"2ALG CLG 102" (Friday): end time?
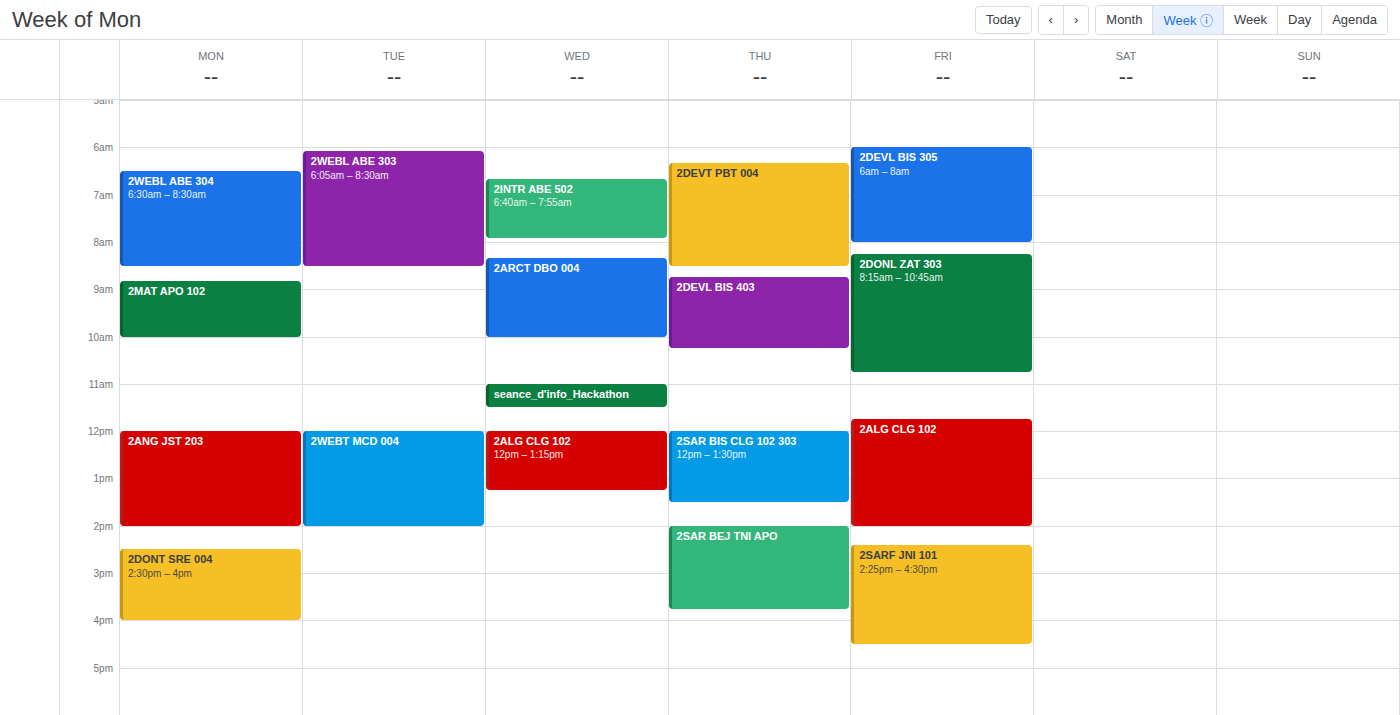
2:00 PM